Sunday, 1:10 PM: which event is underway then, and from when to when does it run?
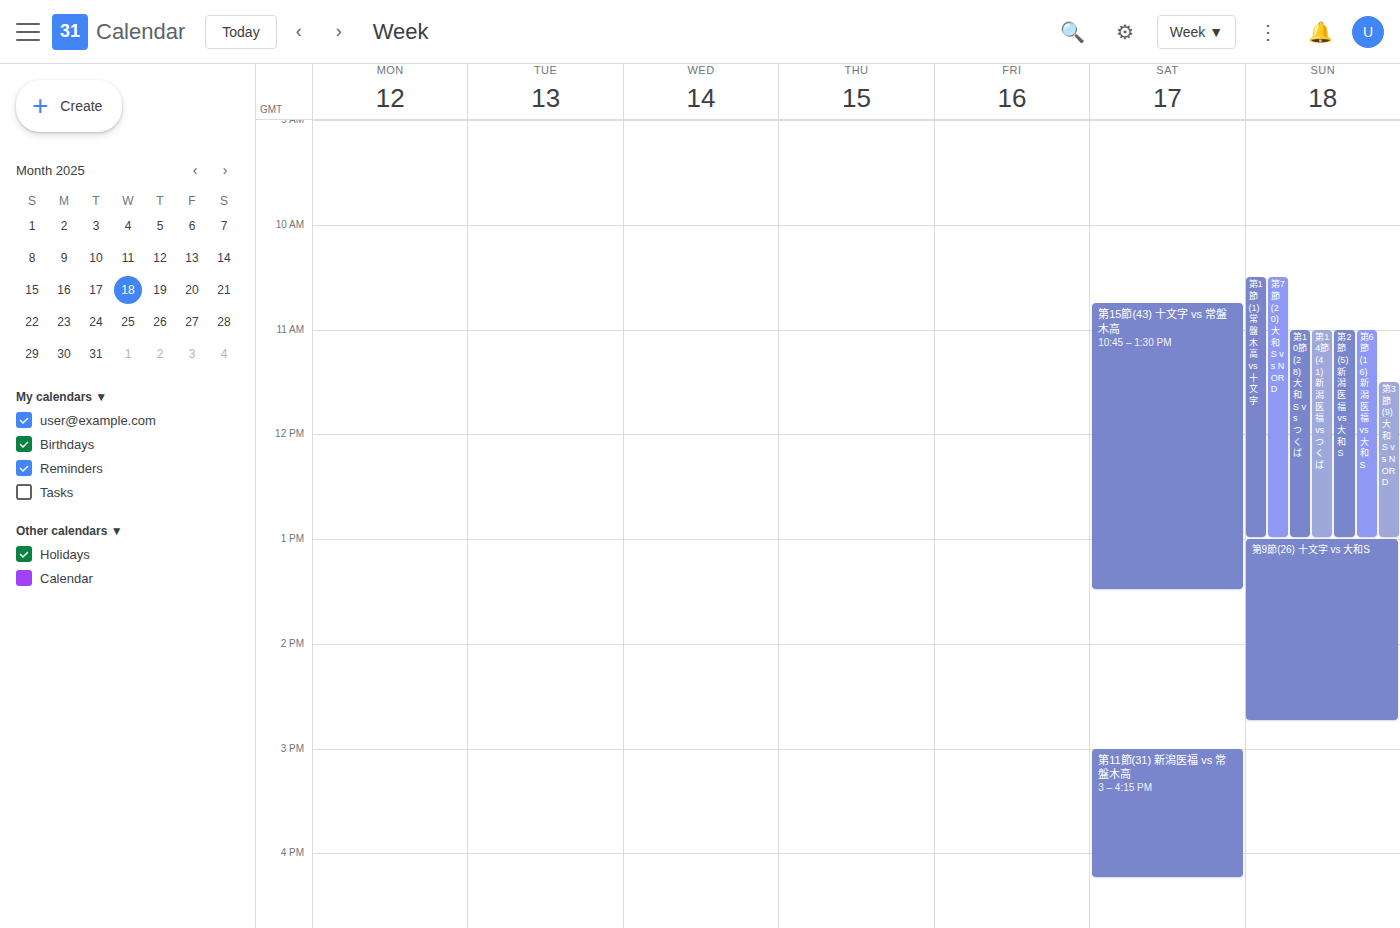
"第9節(26) 十文字 vs 大和S", 1:00 PM to 2:45 PM